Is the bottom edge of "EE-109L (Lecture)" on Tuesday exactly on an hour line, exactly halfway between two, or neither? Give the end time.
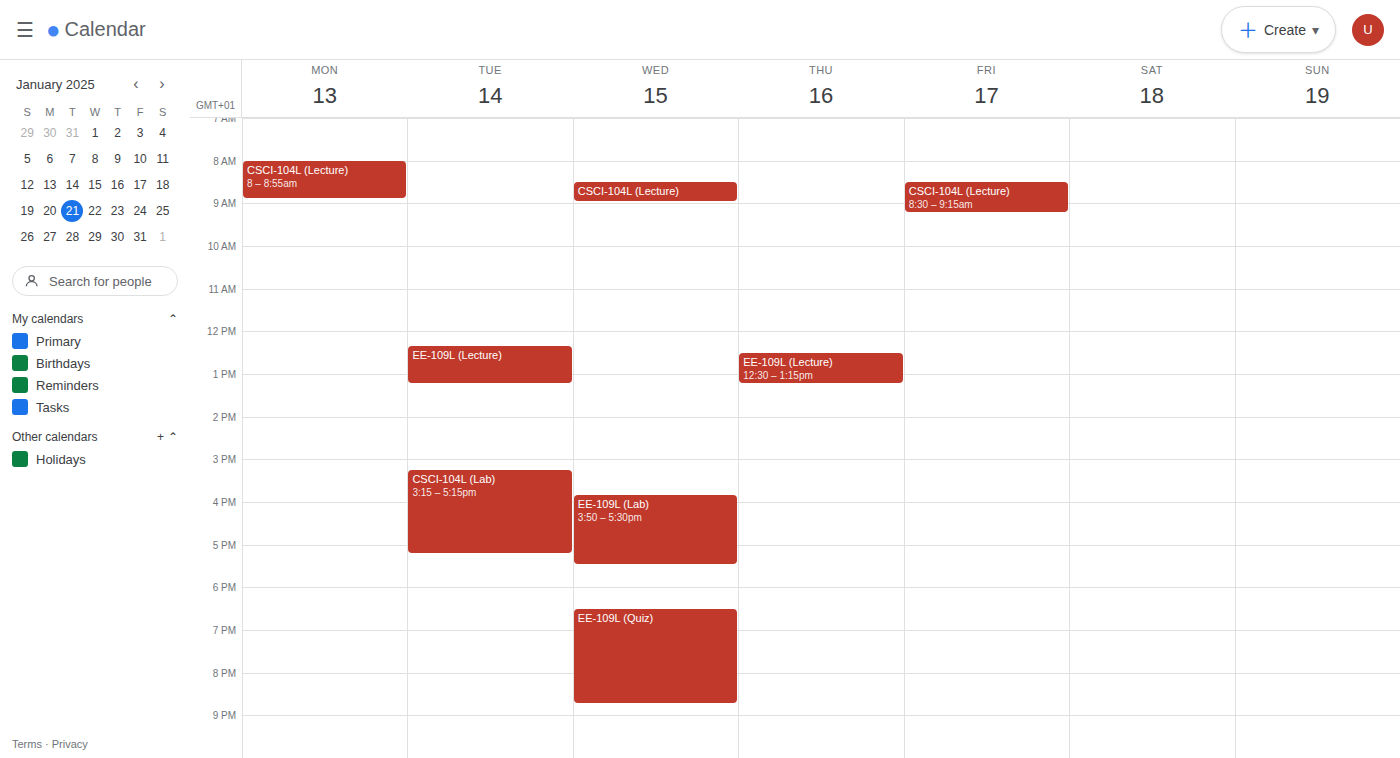
1:15 PM -- neither: a quarter of the way from the 1 PM line to the 2 PM line.